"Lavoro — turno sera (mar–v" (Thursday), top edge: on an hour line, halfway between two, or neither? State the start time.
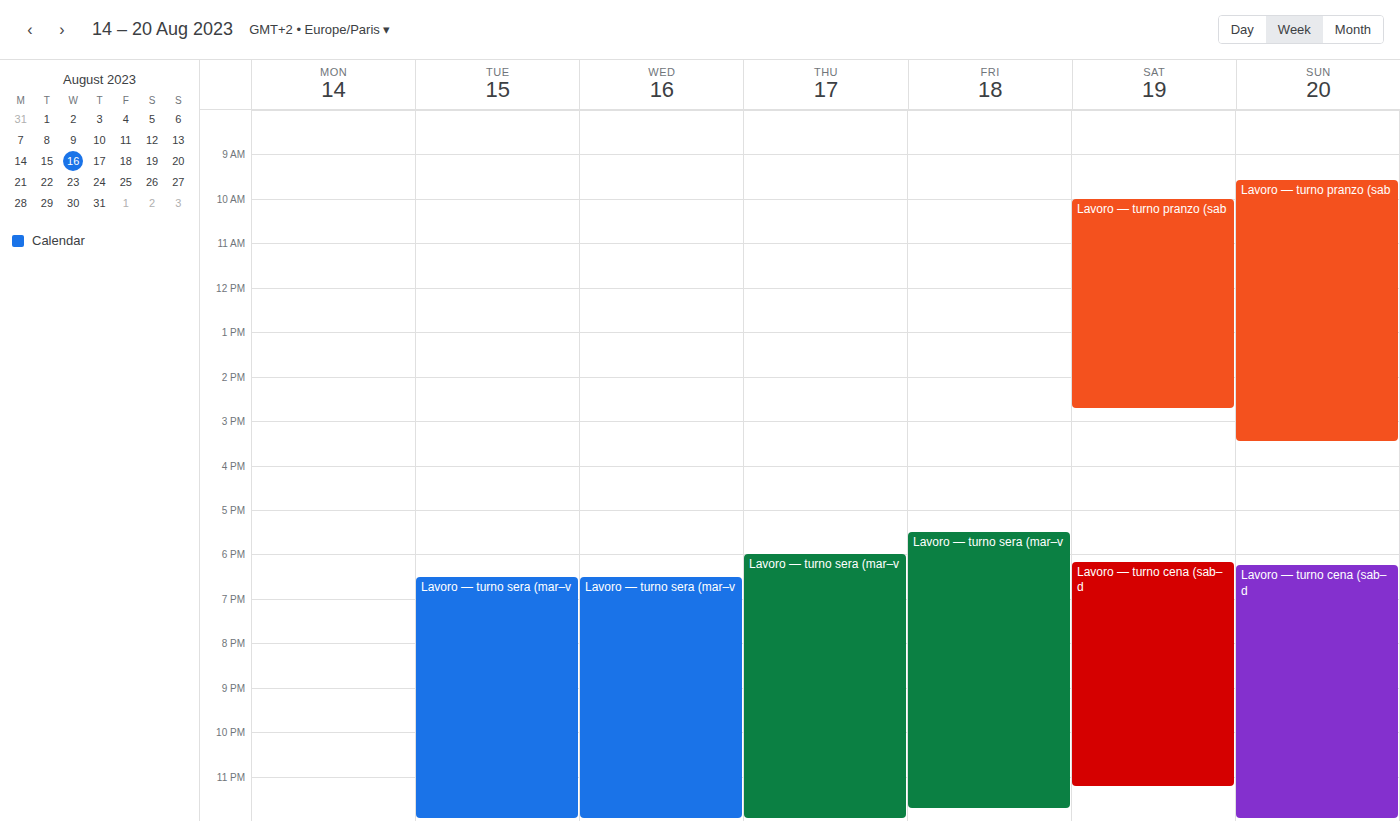
6:00 PM -- exactly on the 6 PM line.